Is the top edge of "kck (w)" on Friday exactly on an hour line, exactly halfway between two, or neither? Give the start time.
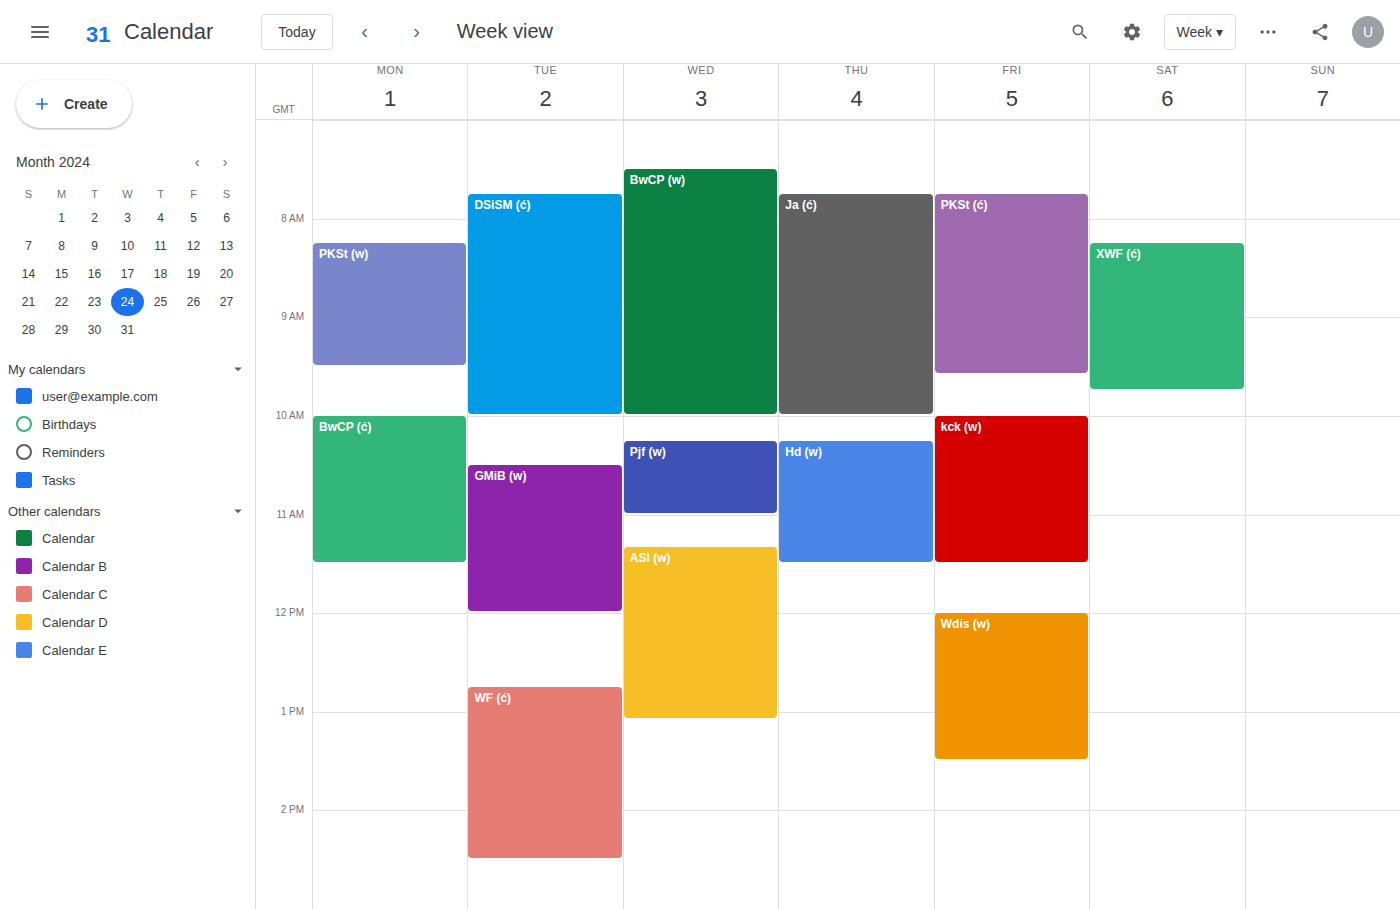
10:00 AM -- exactly on the 10 AM line.